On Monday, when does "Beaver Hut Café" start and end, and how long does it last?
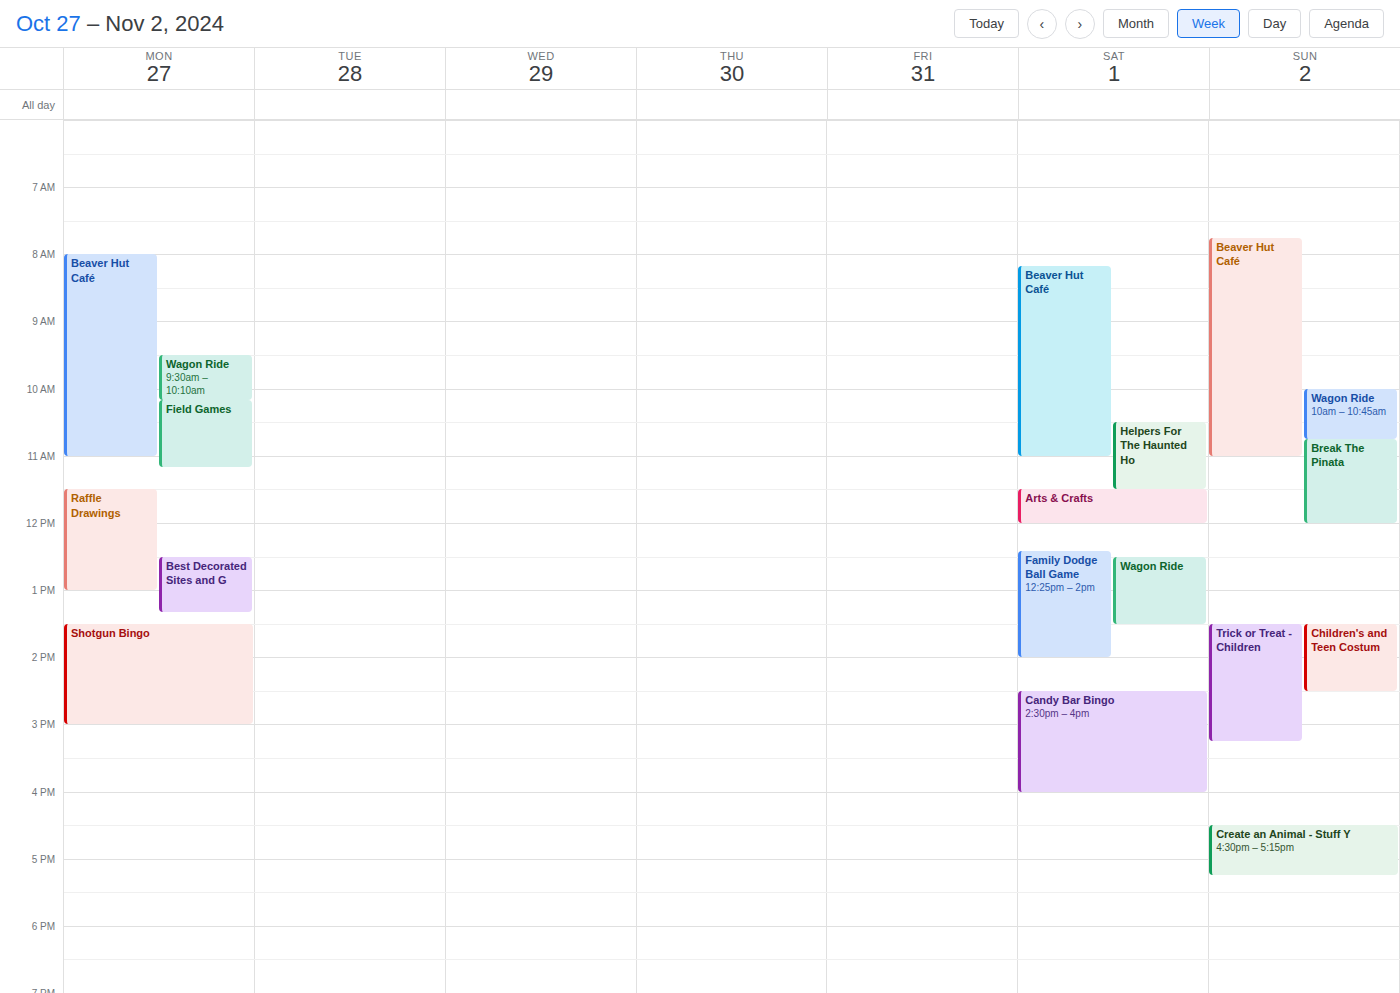
8:00 AM to 11:00 AM, 3 hours